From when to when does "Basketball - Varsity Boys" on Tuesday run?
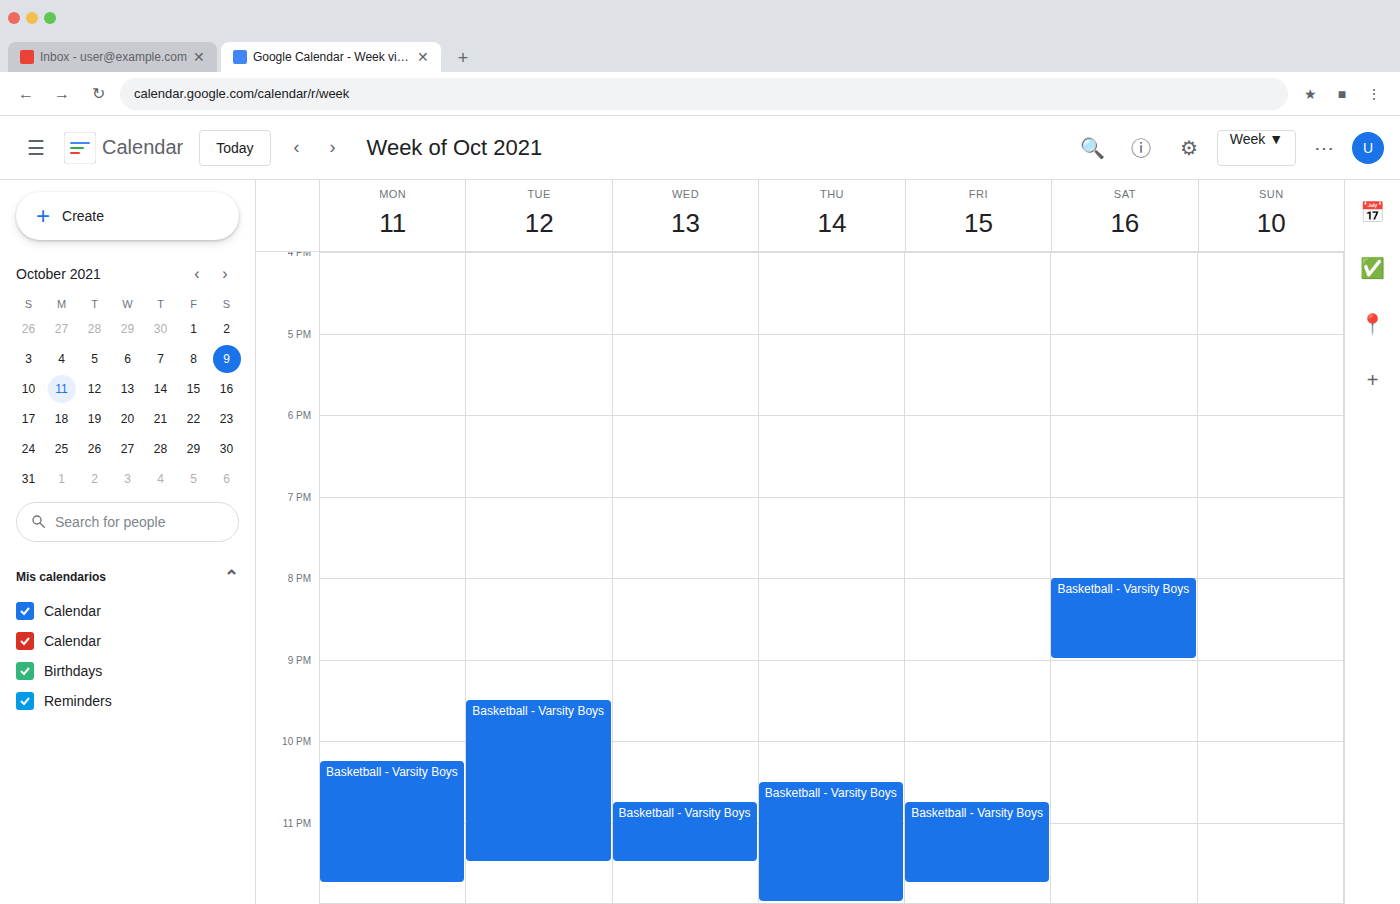
9:30 PM to 11:30 PM